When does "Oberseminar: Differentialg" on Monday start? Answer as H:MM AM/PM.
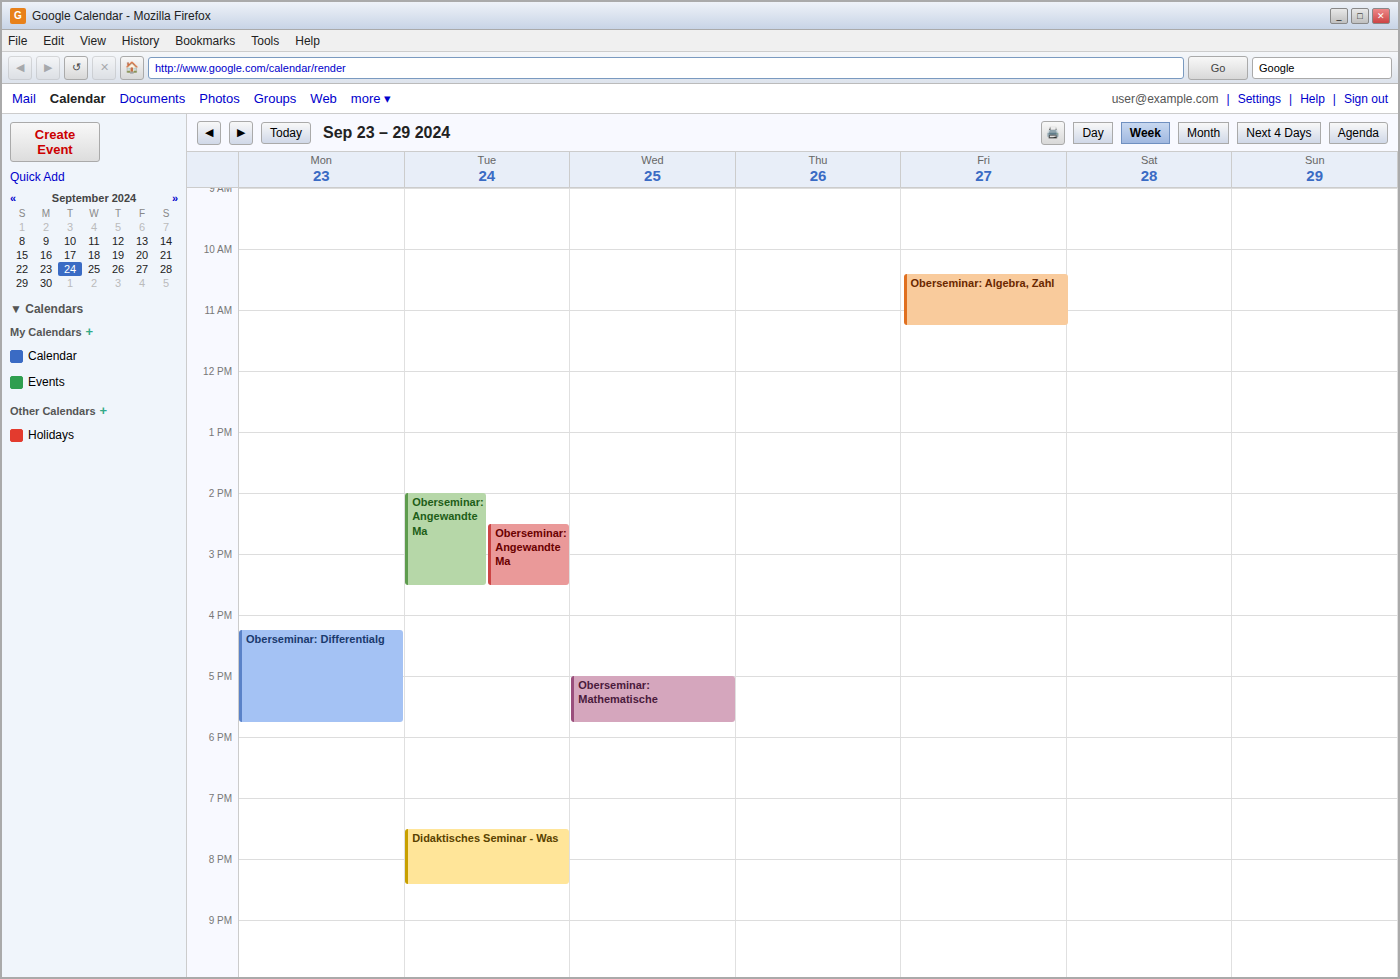
4:15 PM